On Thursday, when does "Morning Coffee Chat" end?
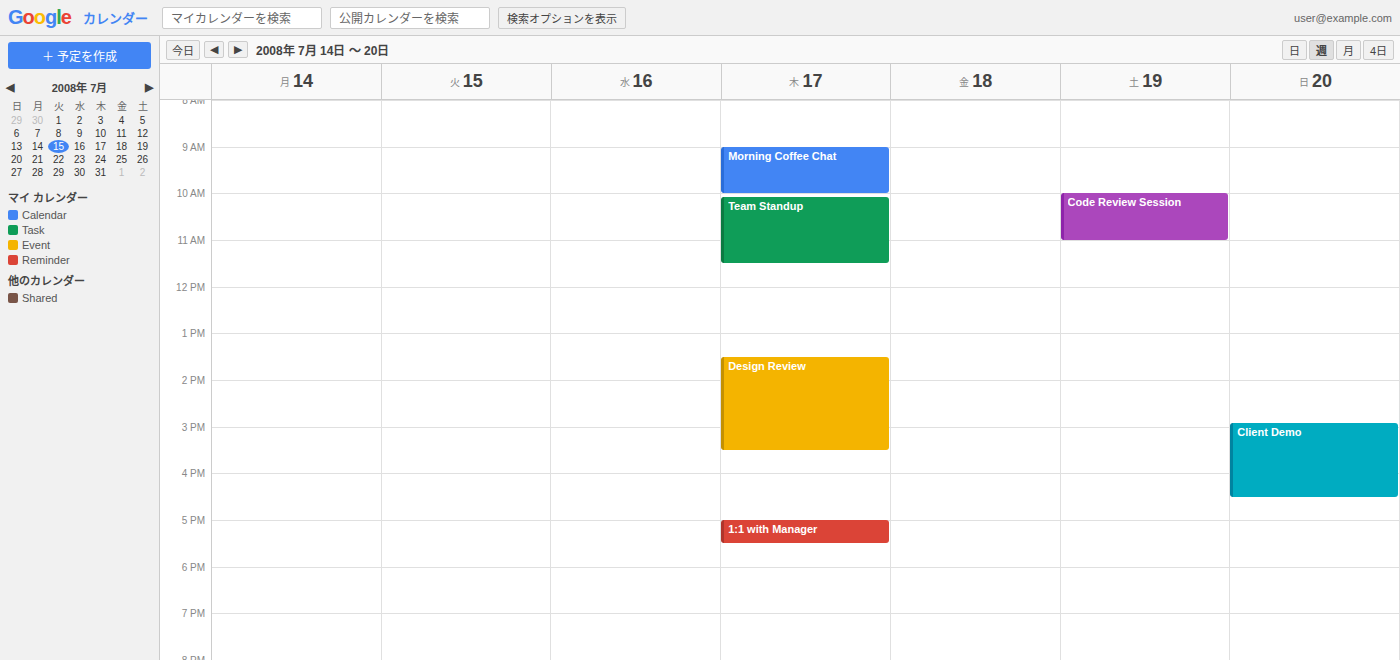
10:00 AM